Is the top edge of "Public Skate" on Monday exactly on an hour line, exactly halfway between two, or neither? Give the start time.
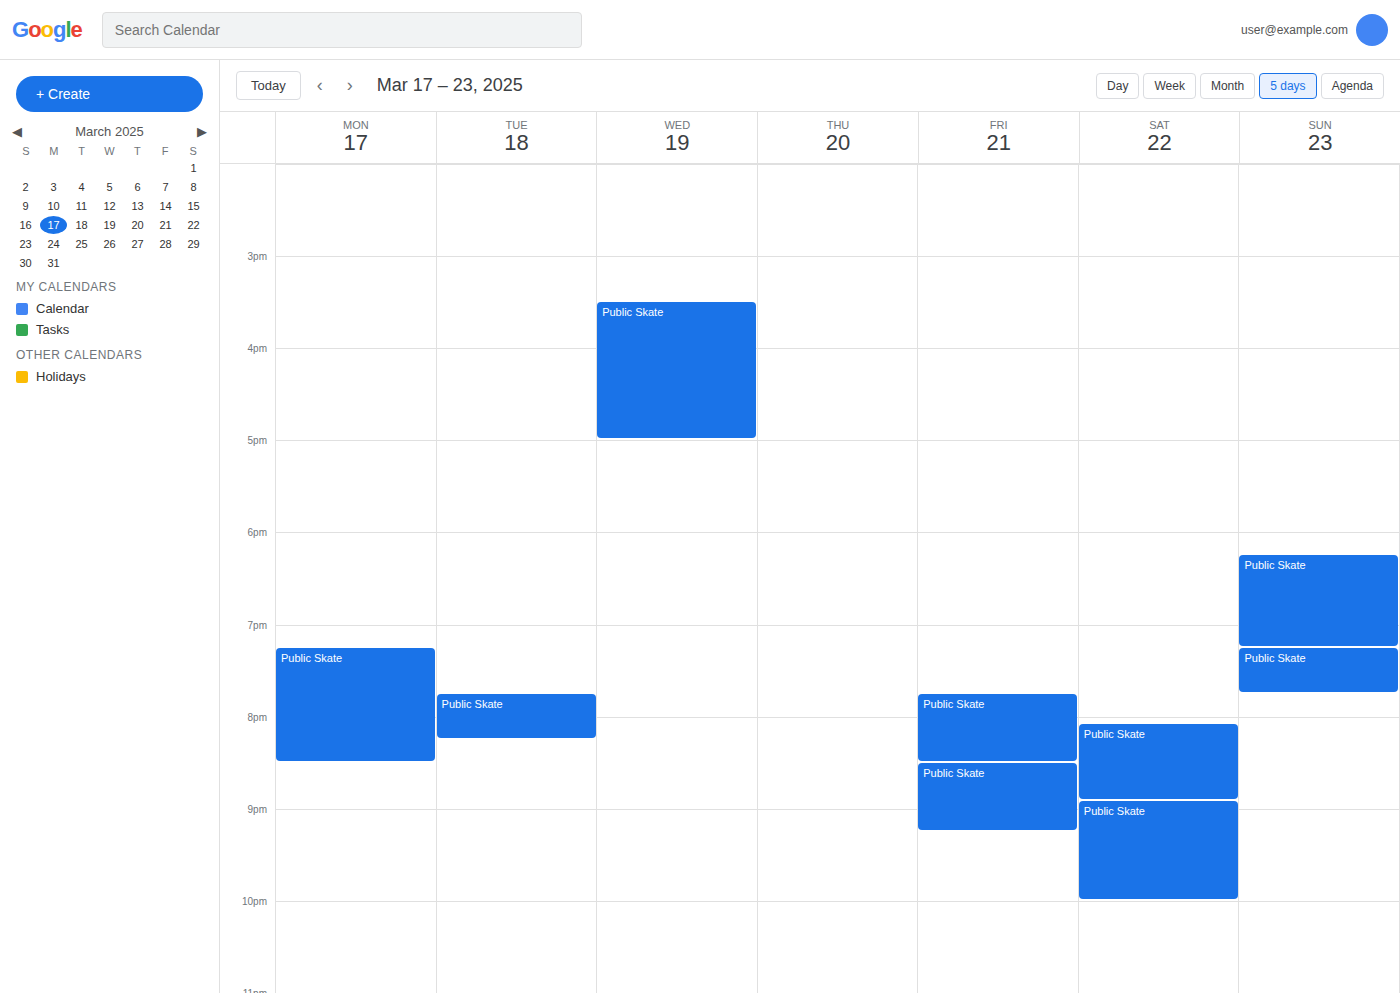
7:15 PM -- neither: a quarter of the way from the 7 PM line to the 8 PM line.